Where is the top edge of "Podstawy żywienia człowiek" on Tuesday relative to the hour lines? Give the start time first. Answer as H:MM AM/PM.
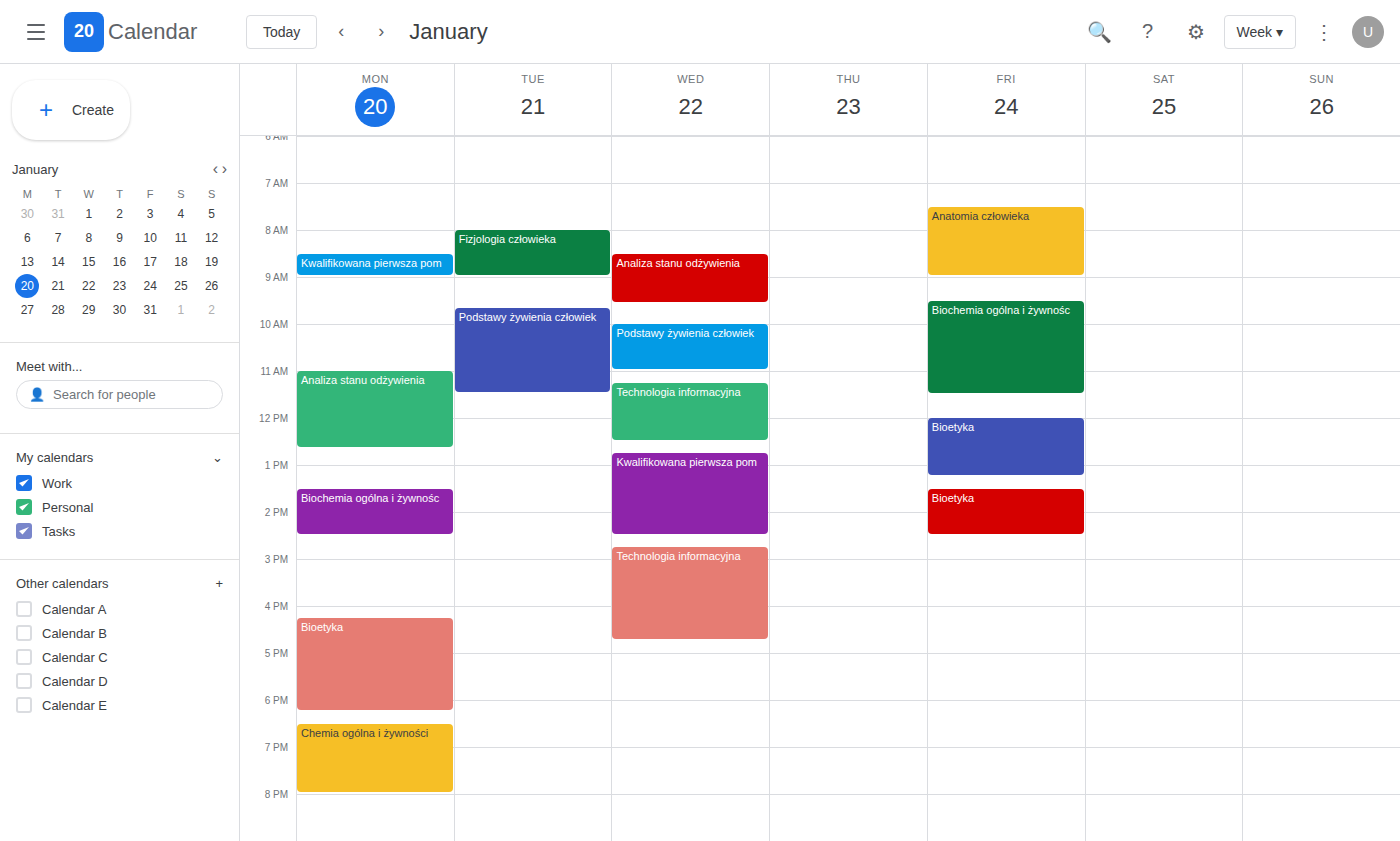
9:40 AM -- neither: 40 minutes below the 9 AM line and 20 minutes above the 10 AM line.